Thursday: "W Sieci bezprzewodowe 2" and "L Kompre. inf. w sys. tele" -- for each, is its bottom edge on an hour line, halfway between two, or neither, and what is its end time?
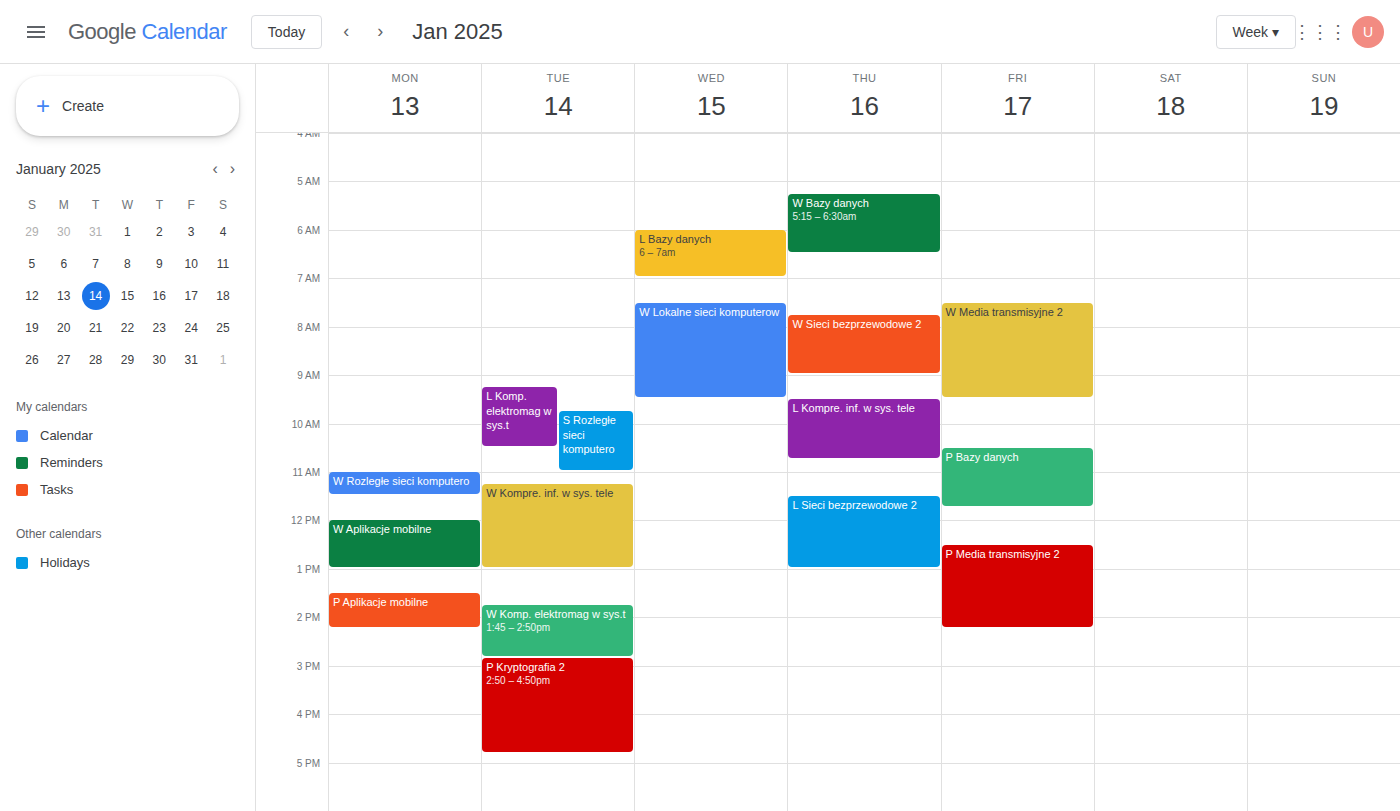
"W Sieci bezprzewodowe 2": 9:00 AM, exactly on the 9 AM line. "L Kompre. inf. w sys. tele": 10:45 AM, neither: three quarters of the way from the 10 AM line to the 11 AM line.